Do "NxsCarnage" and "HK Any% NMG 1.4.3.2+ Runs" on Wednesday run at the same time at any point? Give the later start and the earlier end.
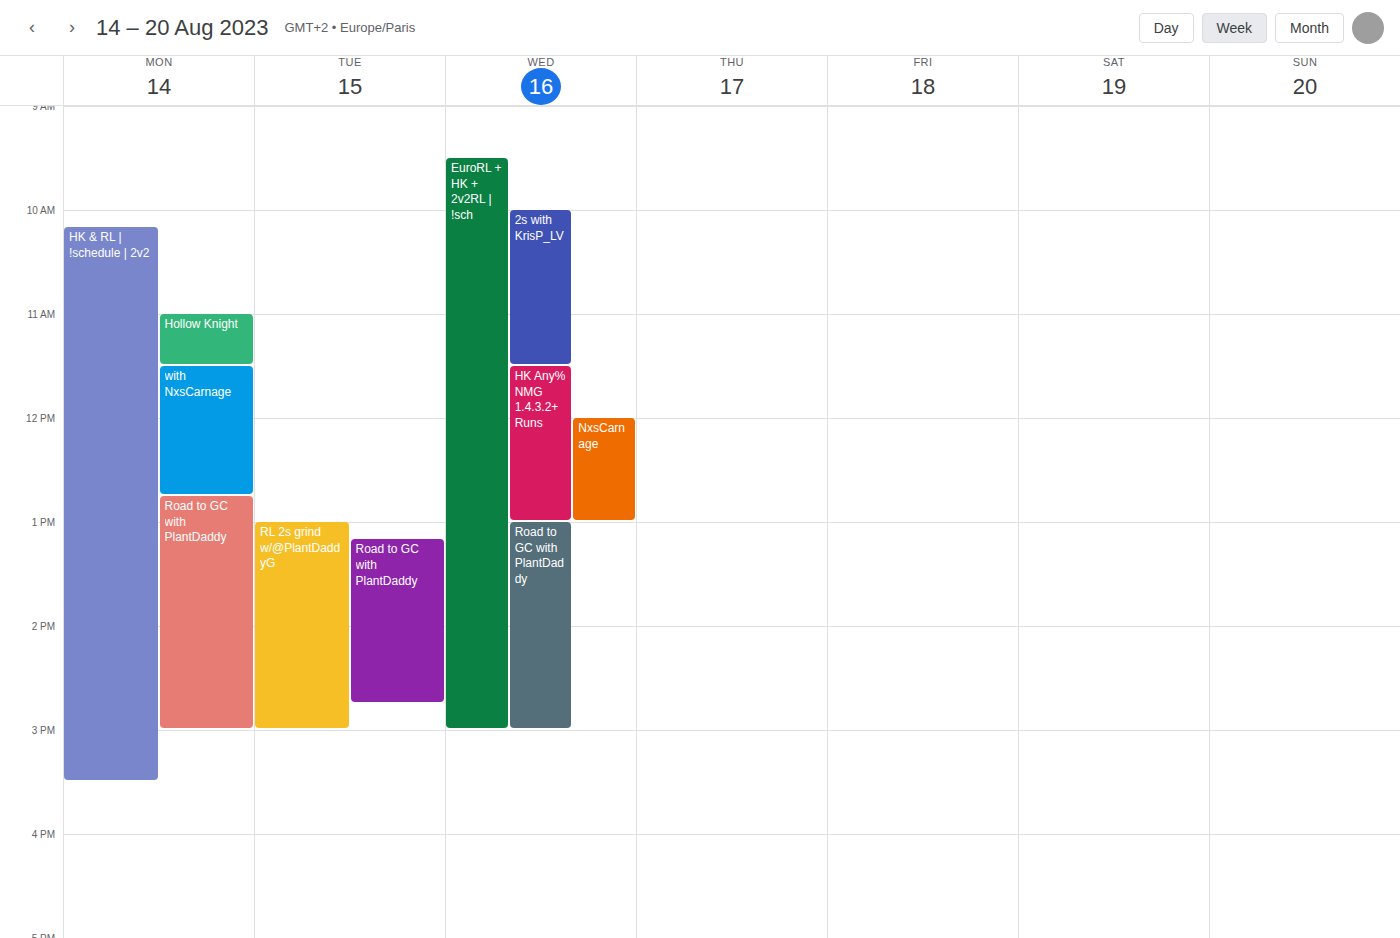
"NxsCarnage" starts at 12:00 PM, before "HK Any% NMG 1.4.3.2+ Runs" ends at 1:00 PM -- they overlap.